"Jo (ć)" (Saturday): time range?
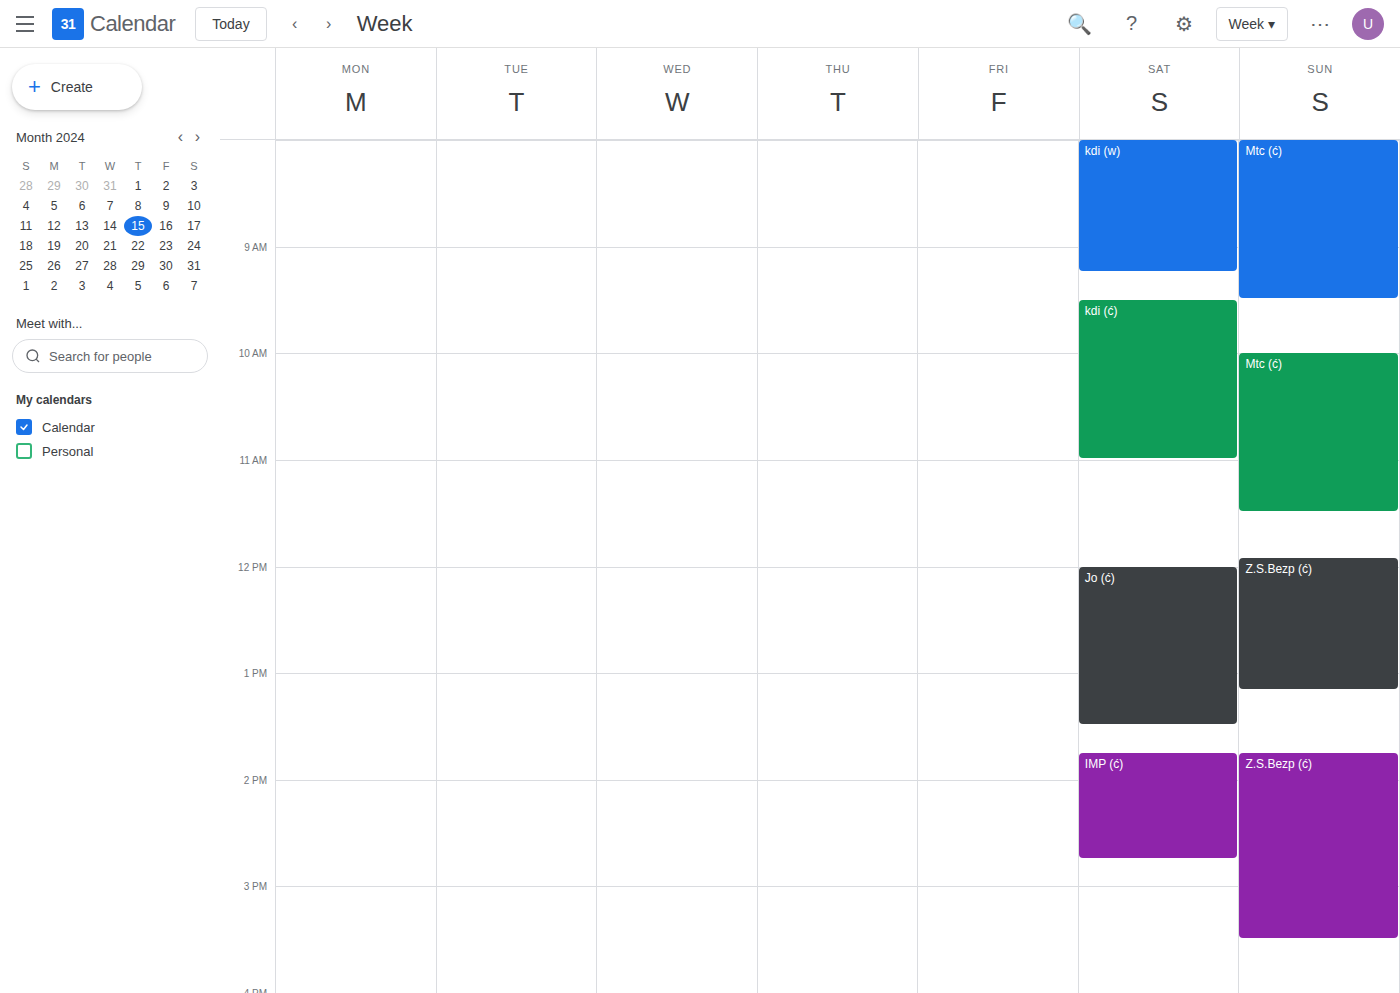
12:00 PM to 1:30 PM